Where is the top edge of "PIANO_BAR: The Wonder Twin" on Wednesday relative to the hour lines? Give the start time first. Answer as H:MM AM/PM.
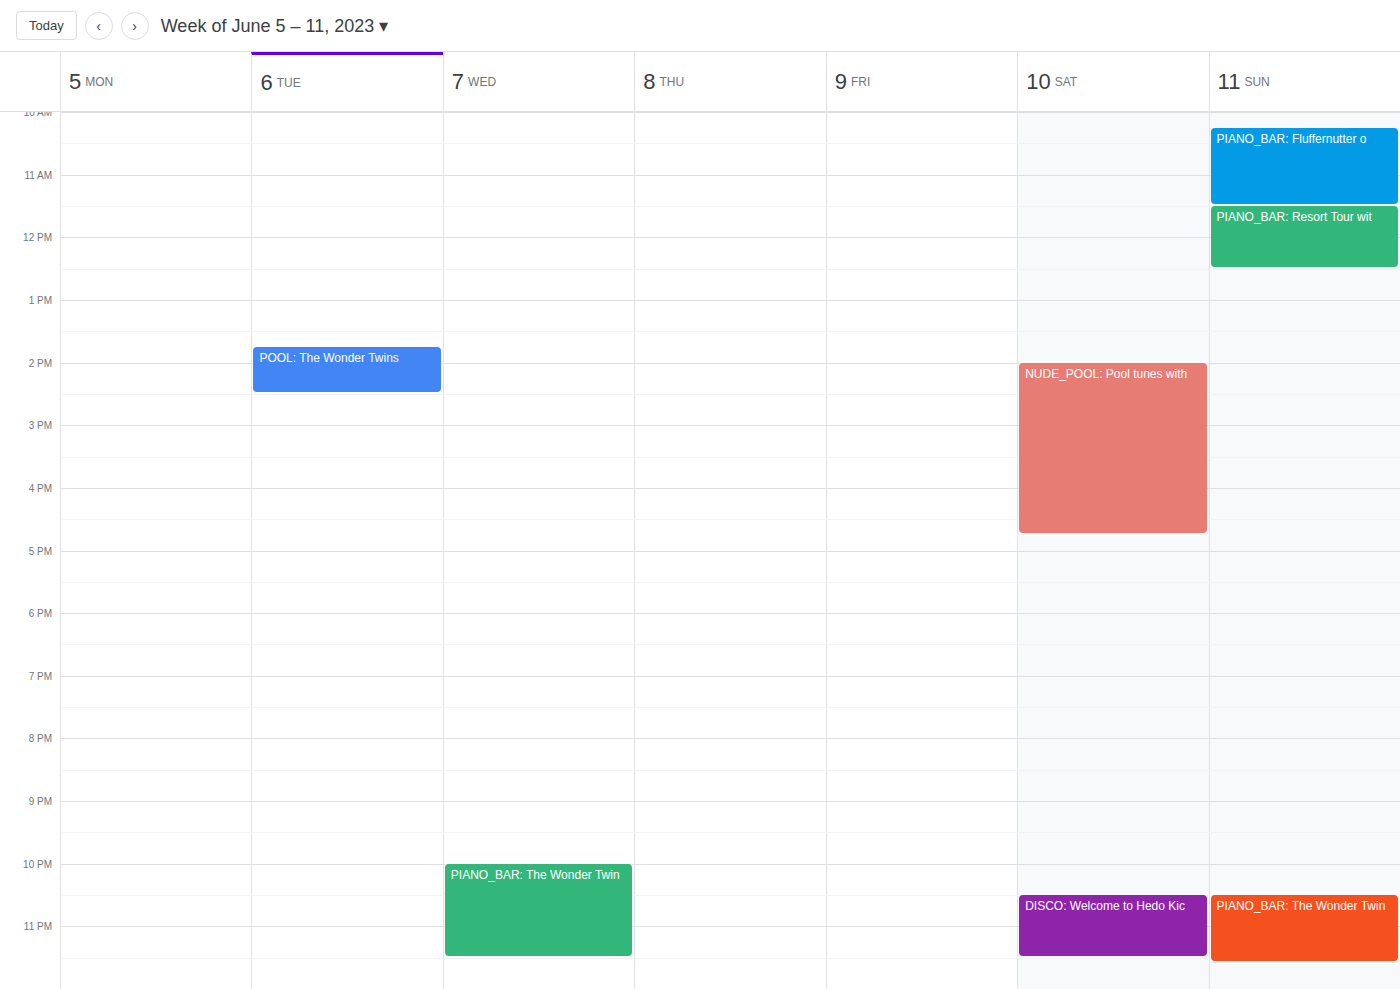
10:00 PM -- exactly on the 10 PM line.